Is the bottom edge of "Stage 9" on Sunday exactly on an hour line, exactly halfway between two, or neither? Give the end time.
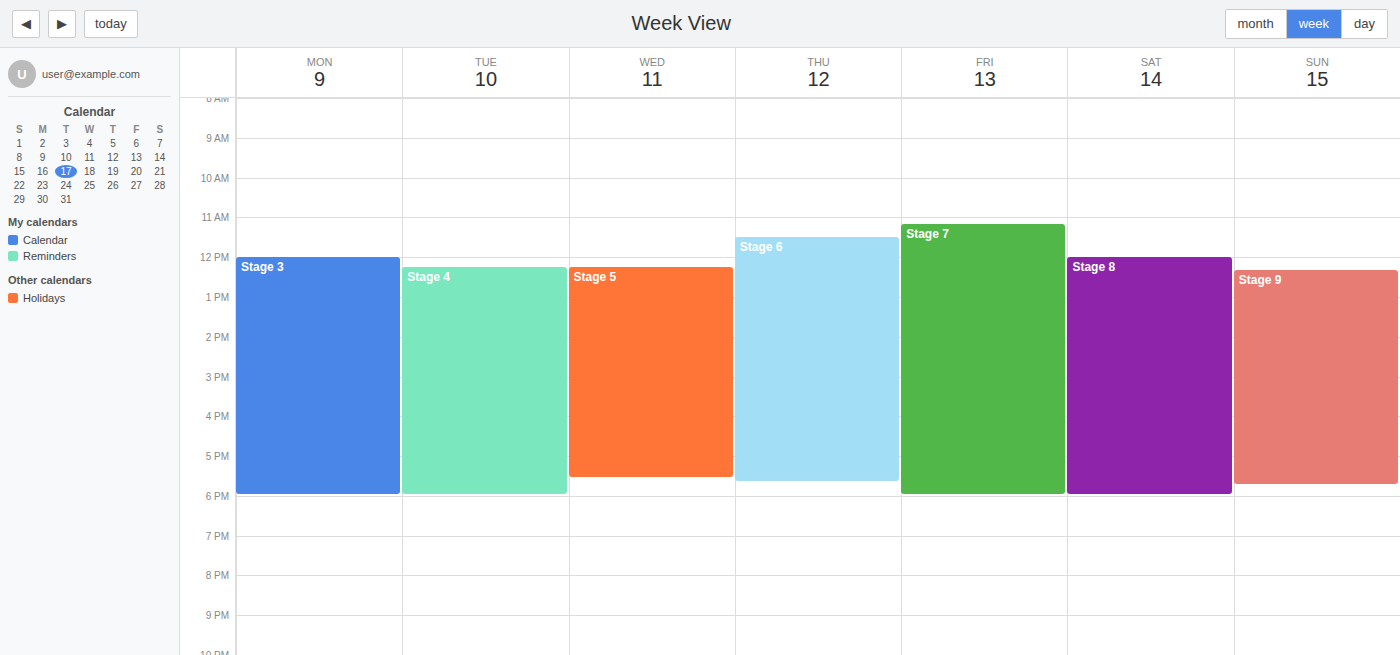
5:45 PM -- neither: three quarters of the way from the 5 PM line to the 6 PM line.